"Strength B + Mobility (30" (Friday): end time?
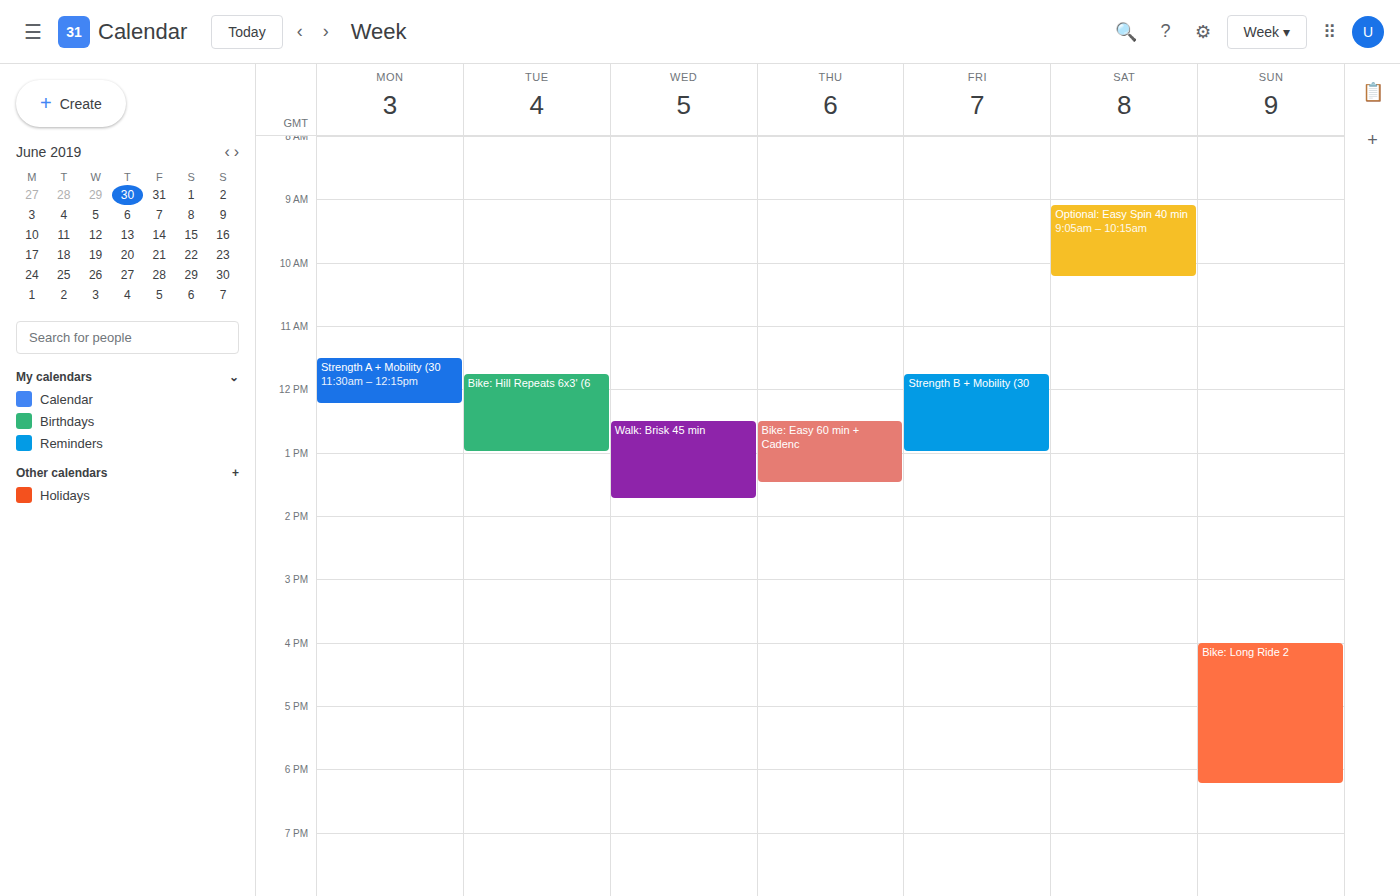
1:00 PM